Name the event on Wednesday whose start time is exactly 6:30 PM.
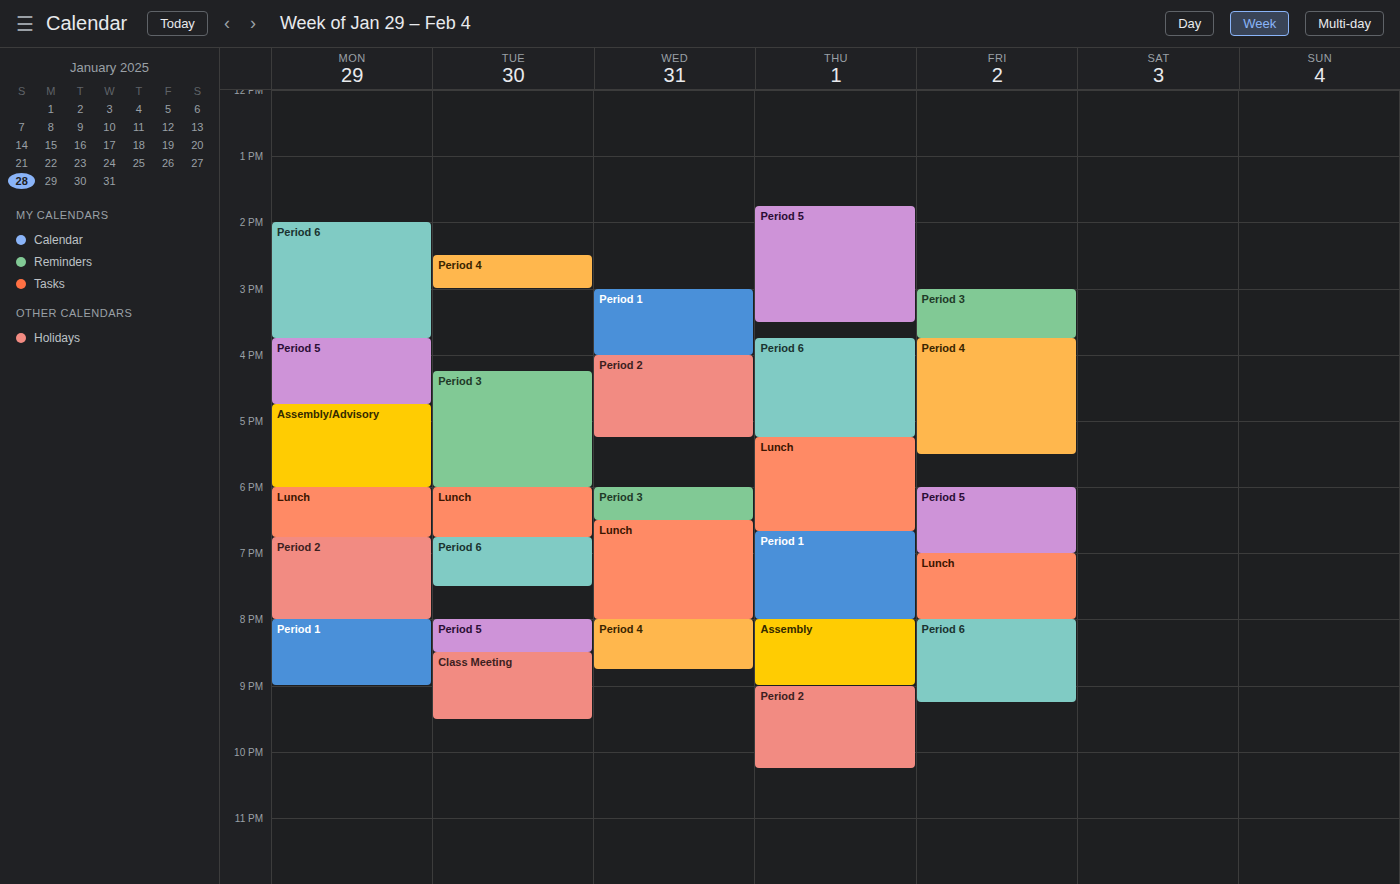
"Lunch"